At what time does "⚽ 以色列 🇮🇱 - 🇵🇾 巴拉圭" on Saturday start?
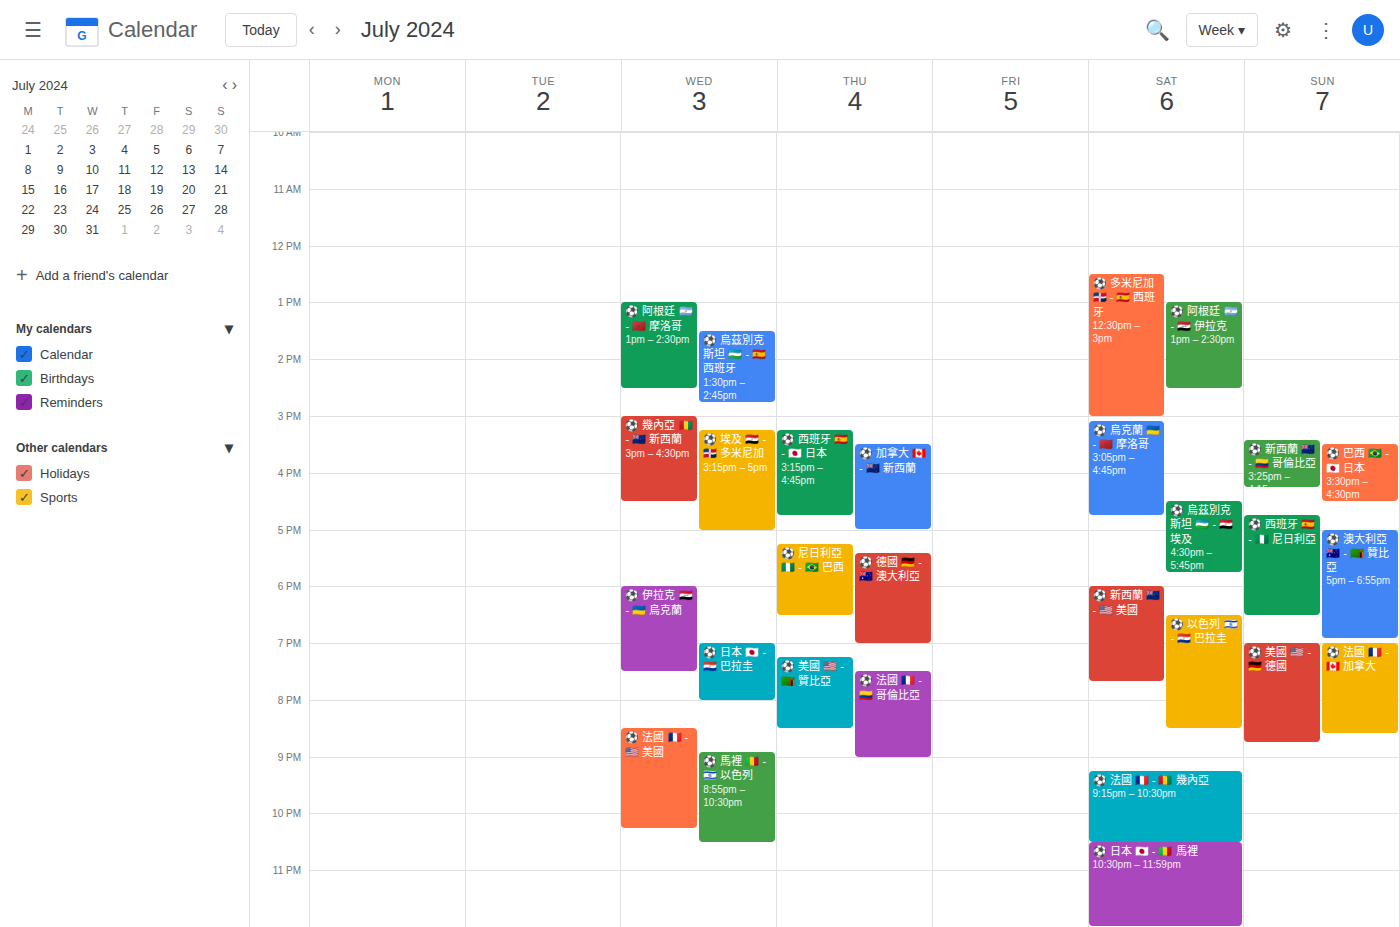
6:30 PM